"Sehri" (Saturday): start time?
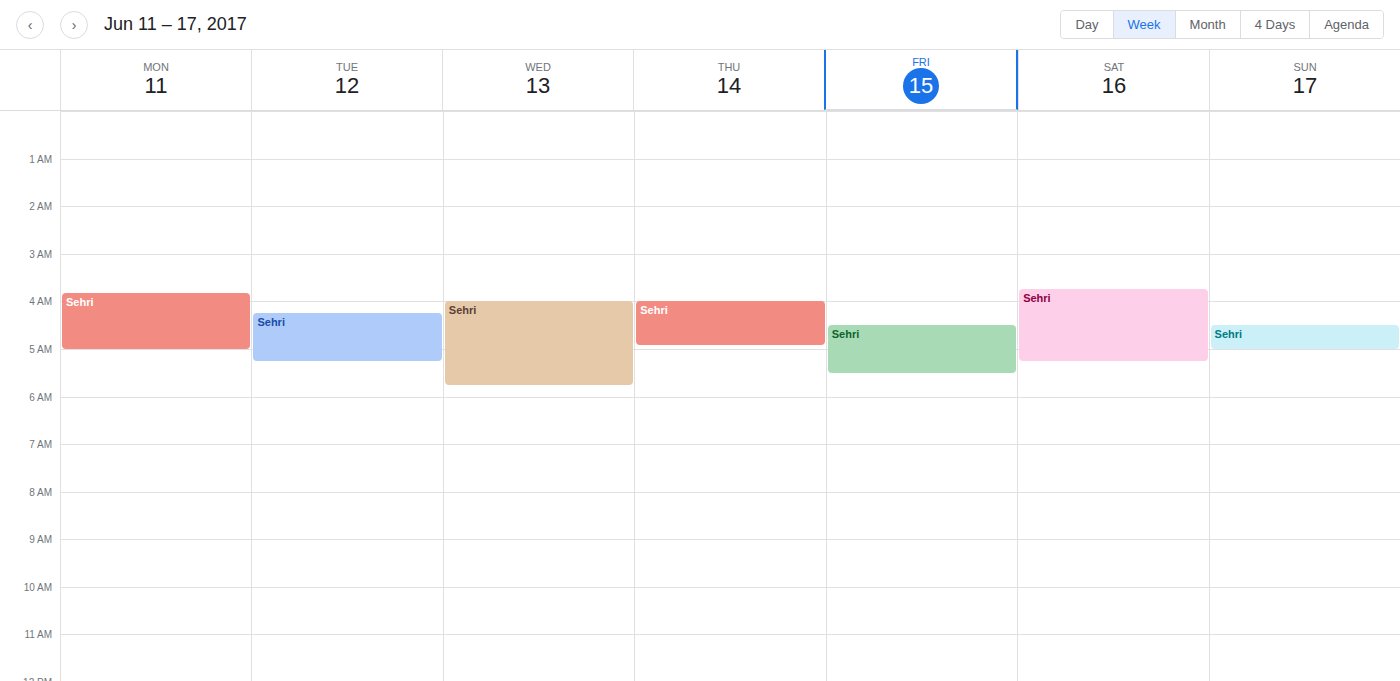
3:45 AM